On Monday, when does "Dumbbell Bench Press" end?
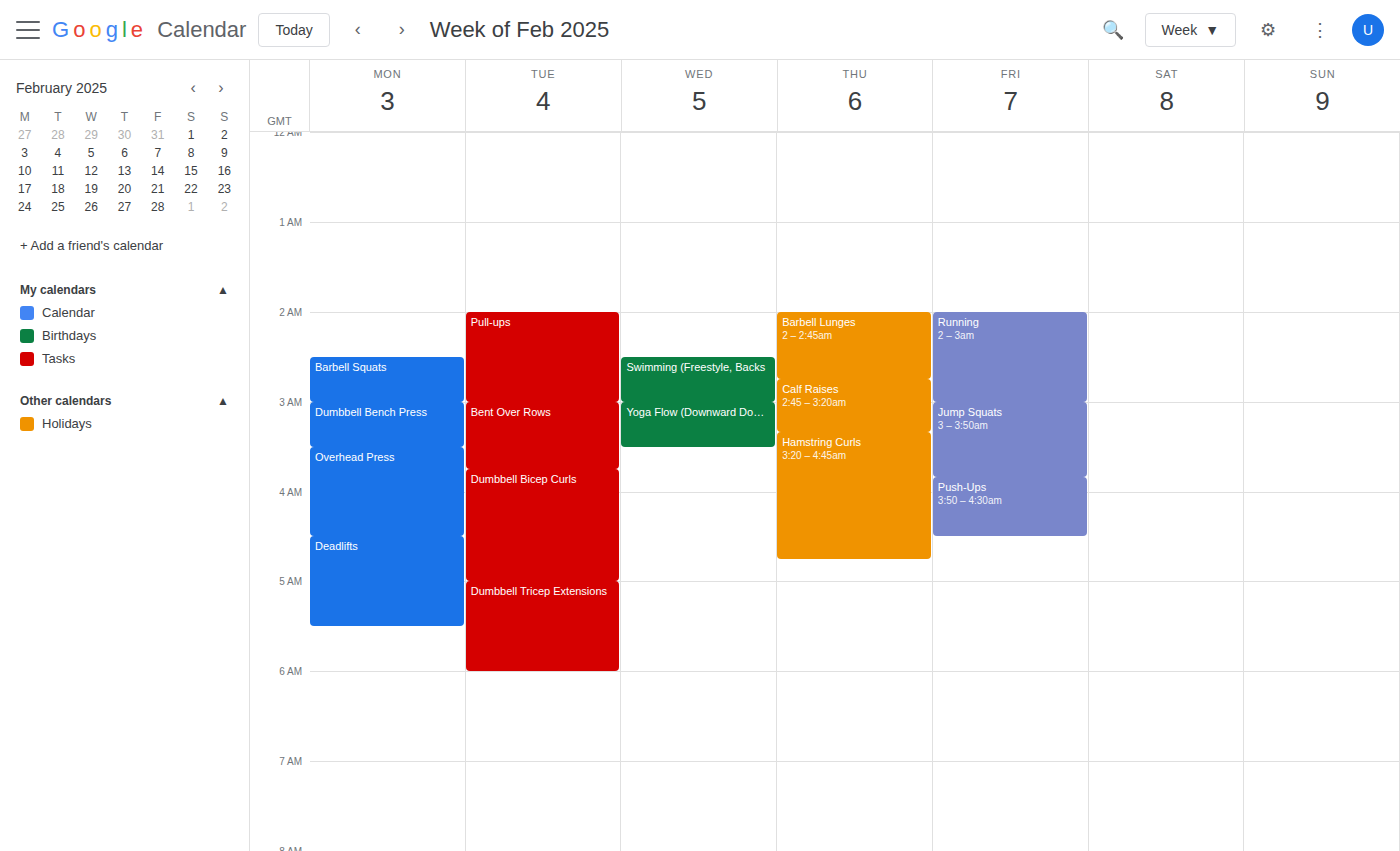
3:30 AM